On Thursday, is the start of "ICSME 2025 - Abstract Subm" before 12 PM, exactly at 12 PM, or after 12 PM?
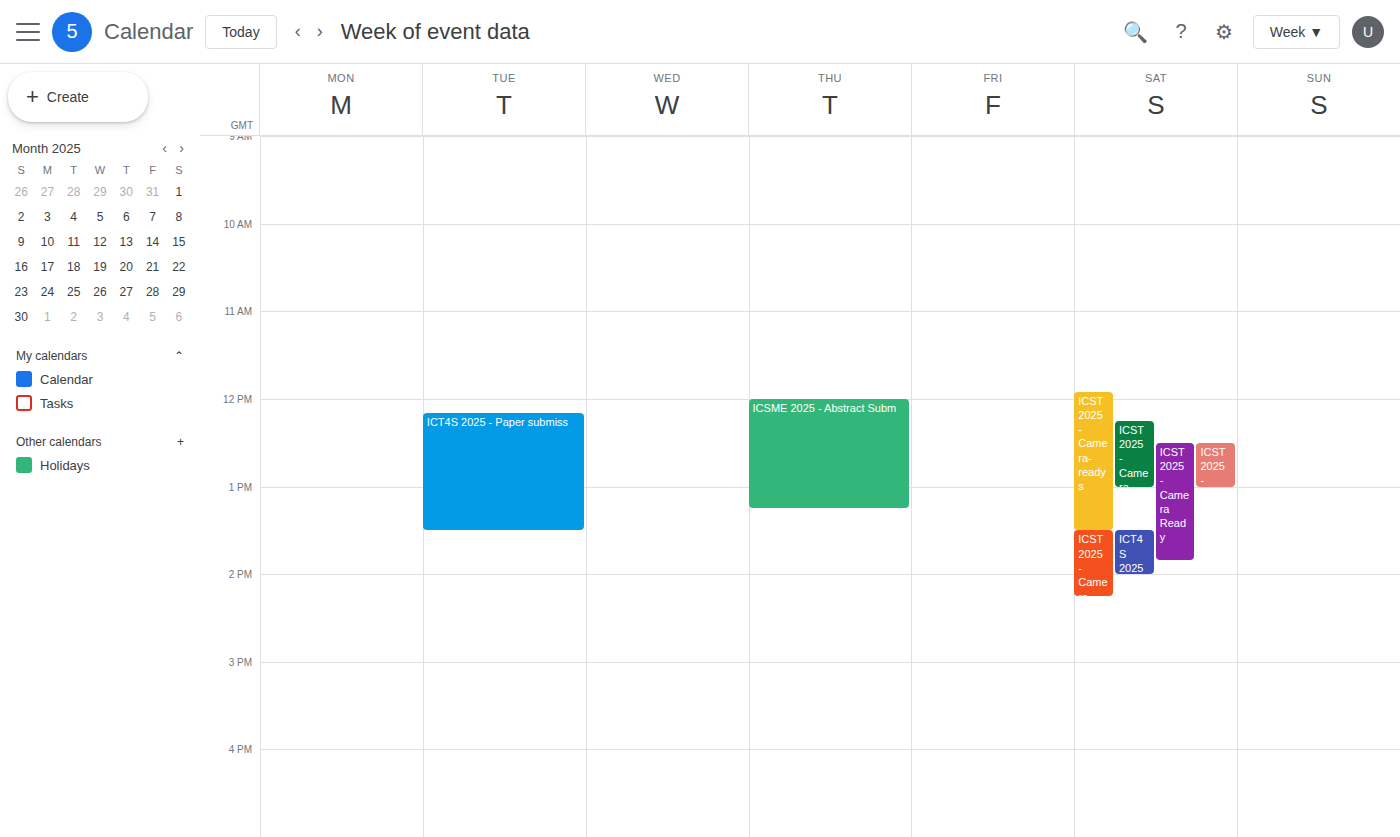
12:00 PM -- exactly at 12 PM, on the 12 PM line.